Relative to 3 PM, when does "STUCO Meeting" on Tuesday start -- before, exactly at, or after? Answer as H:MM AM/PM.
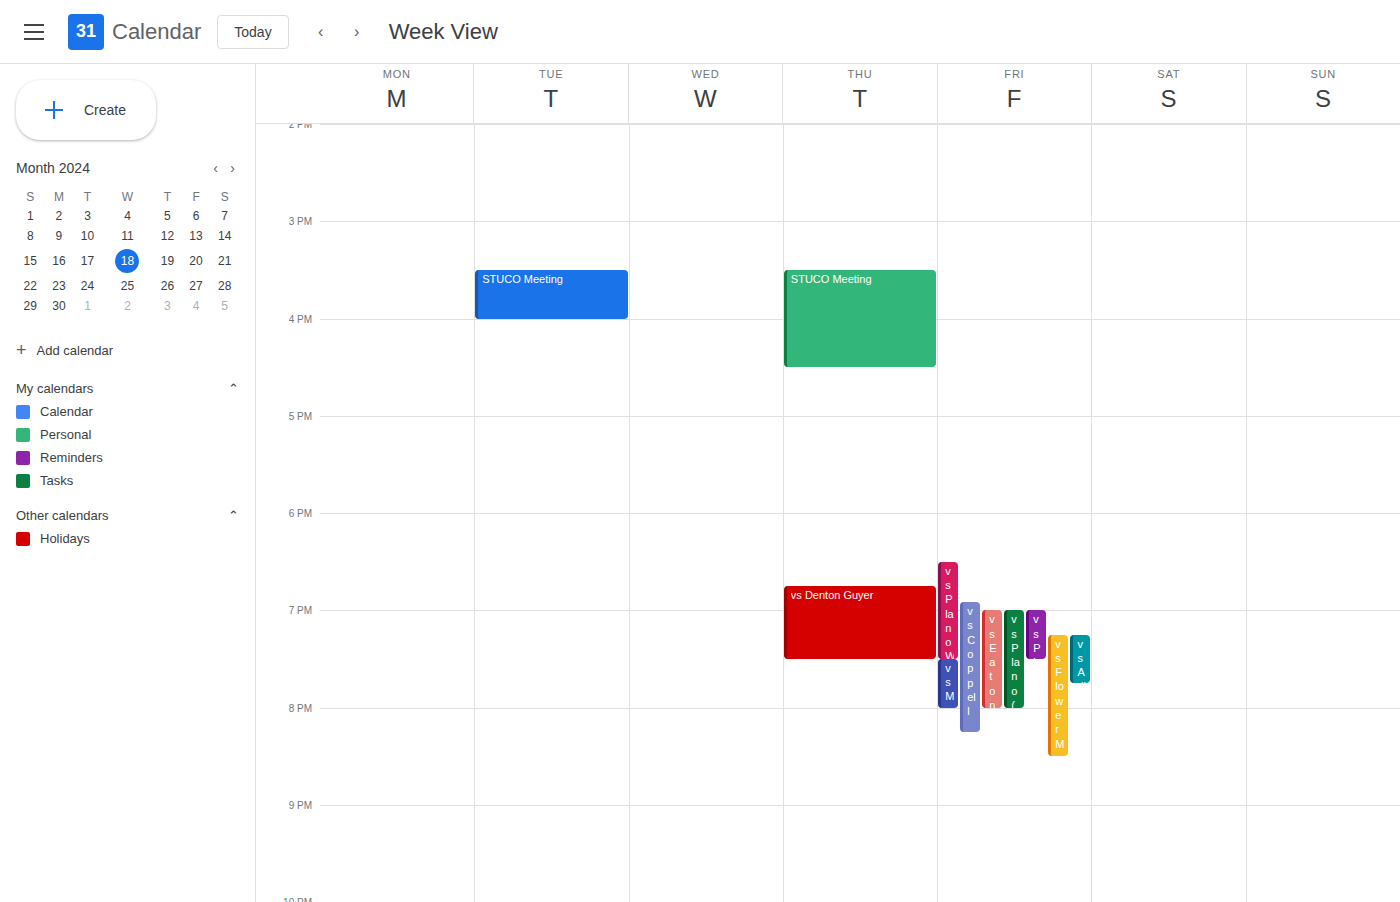
3:30 PM -- after 3 PM, 30 minutes below the 3 PM line.